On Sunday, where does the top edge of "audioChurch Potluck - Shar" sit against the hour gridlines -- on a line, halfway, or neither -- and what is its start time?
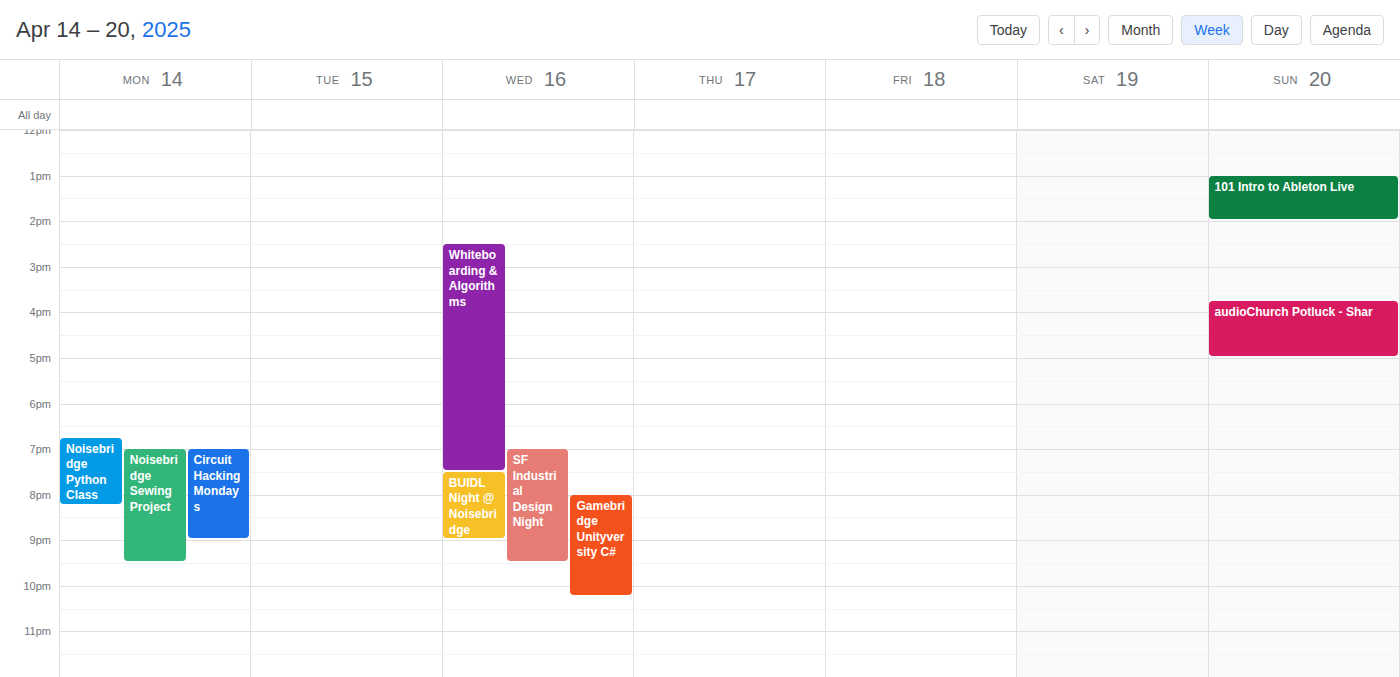
3:45 PM -- neither: three quarters of the way from the 3 PM line to the 4 PM line.